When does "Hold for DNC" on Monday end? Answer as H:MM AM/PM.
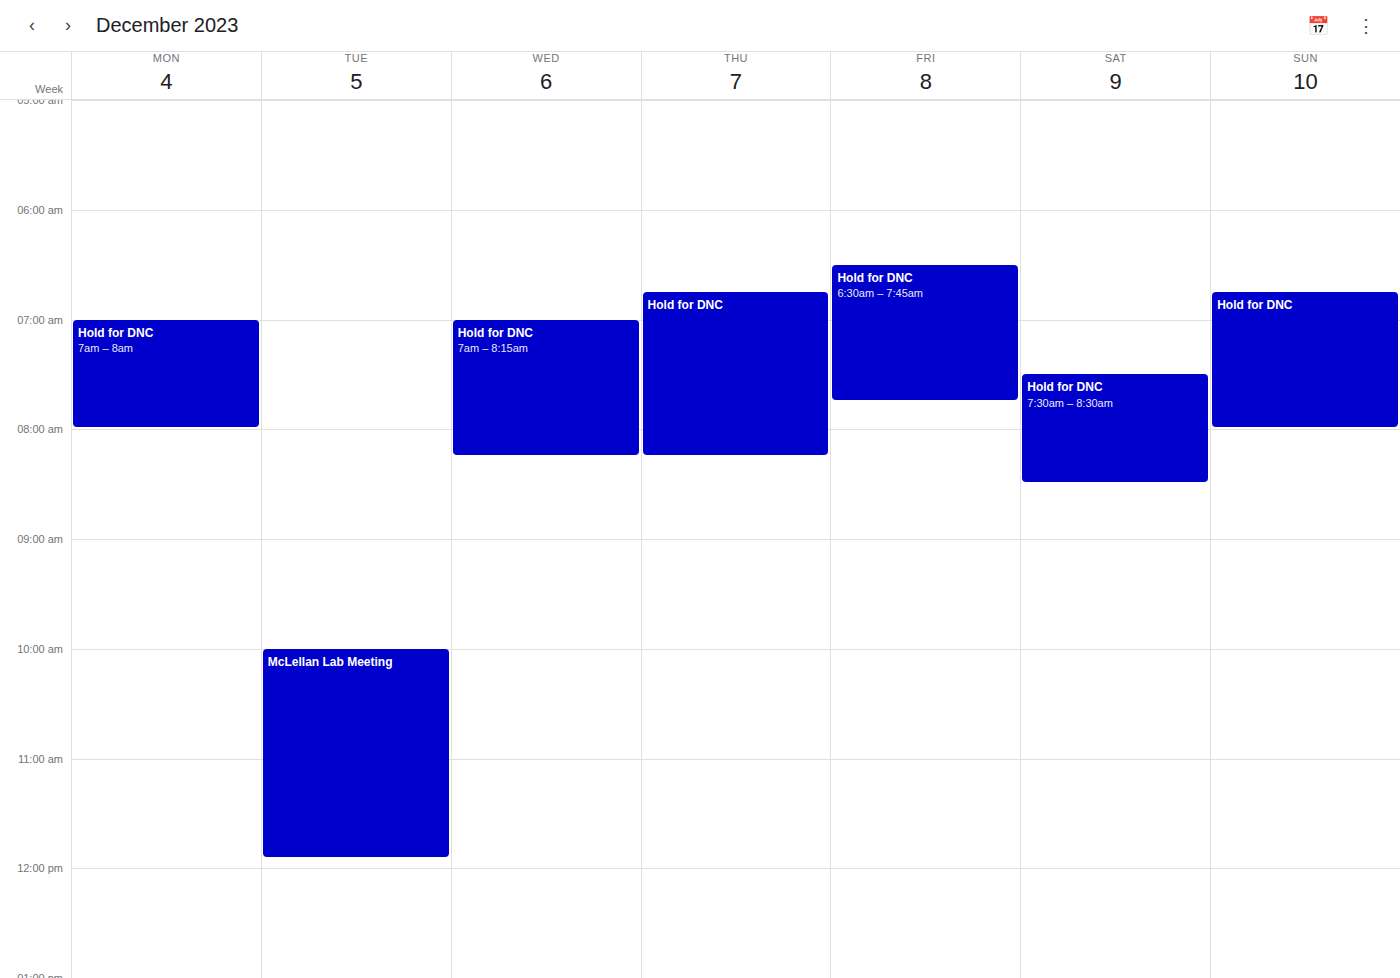
8:00 AM